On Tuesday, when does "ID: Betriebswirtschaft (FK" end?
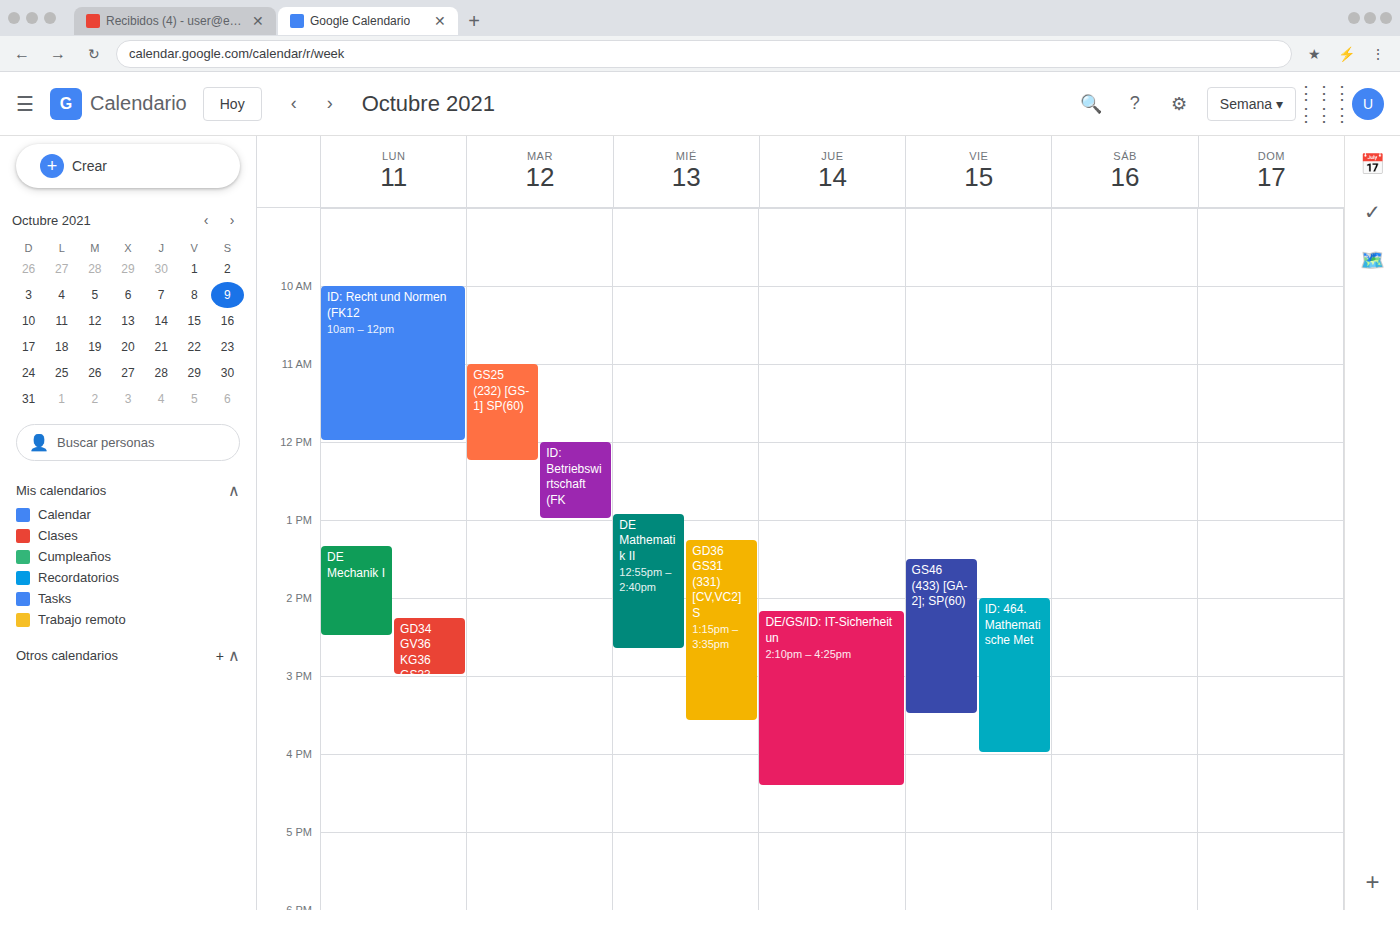
1:00 PM